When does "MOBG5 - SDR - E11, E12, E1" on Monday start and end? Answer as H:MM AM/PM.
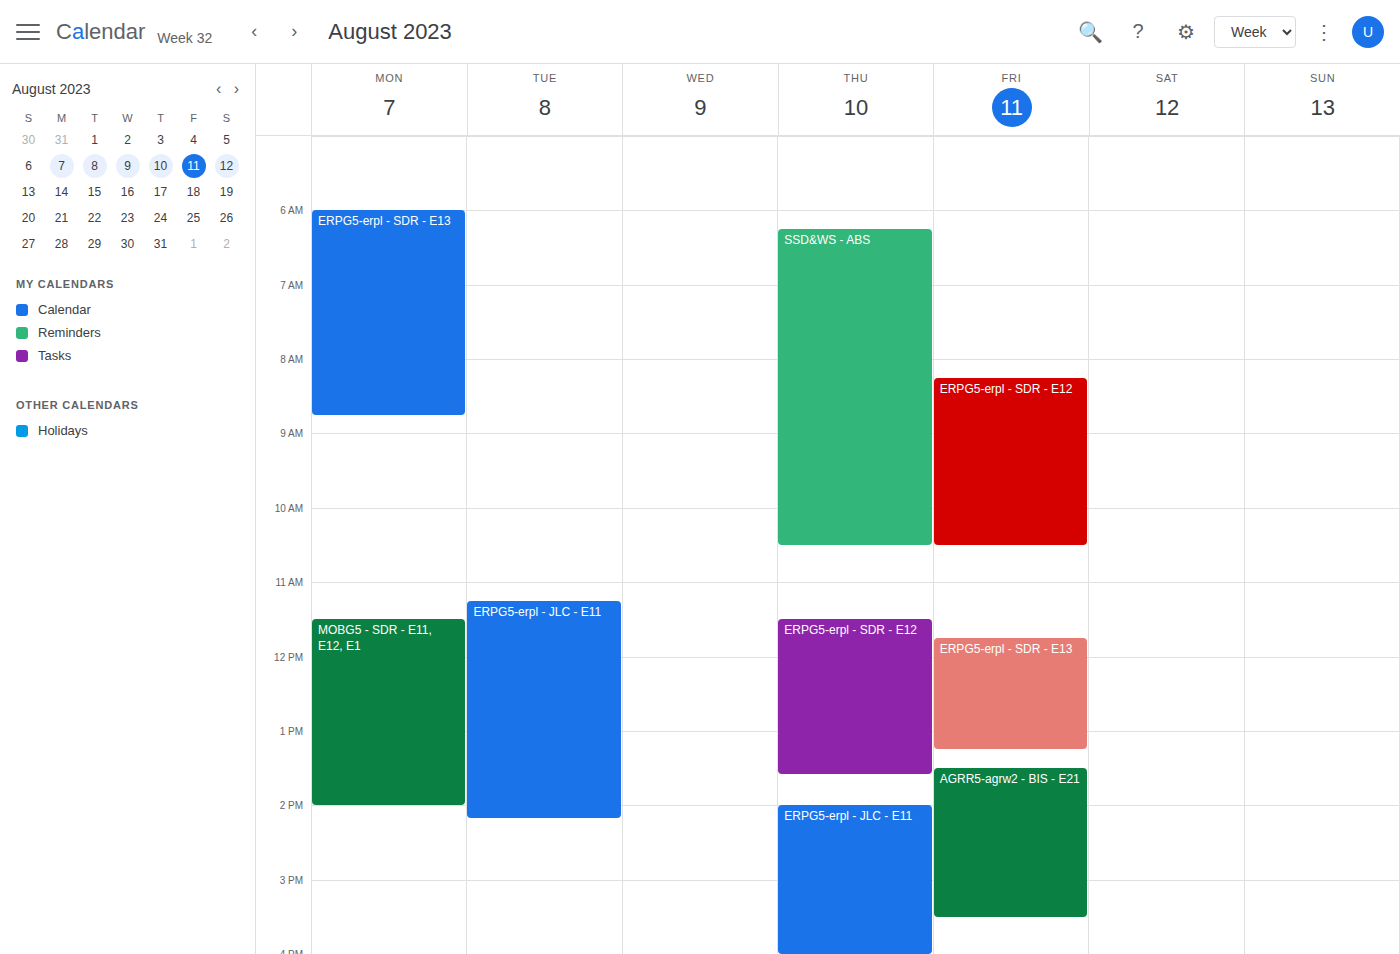
11:30 AM to 2:00 PM